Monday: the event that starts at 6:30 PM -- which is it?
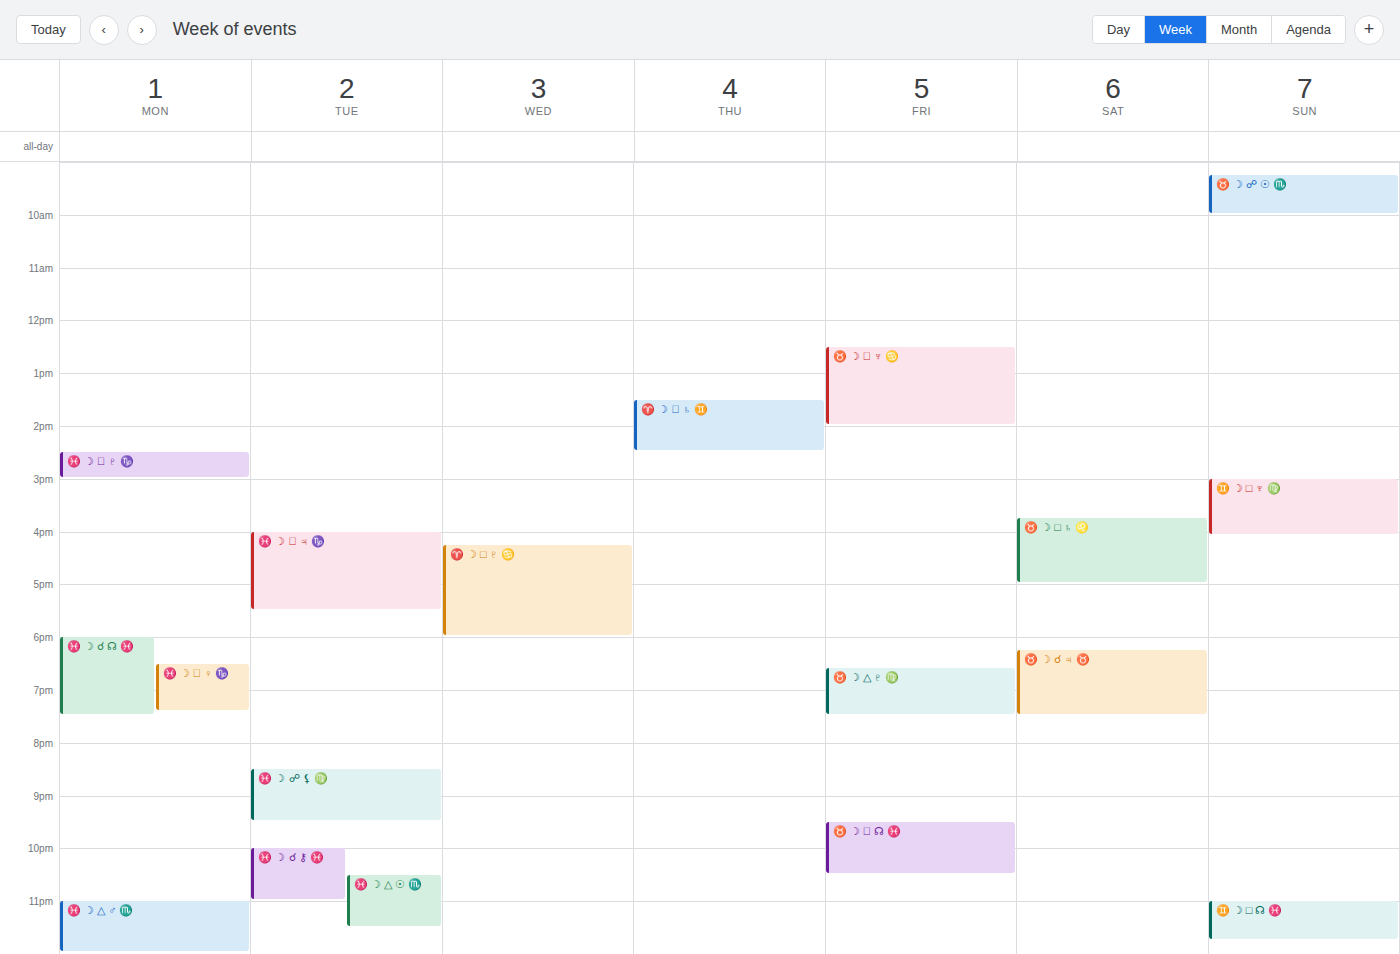
"♓️ ☽ ⚹ ♀ ♑️"